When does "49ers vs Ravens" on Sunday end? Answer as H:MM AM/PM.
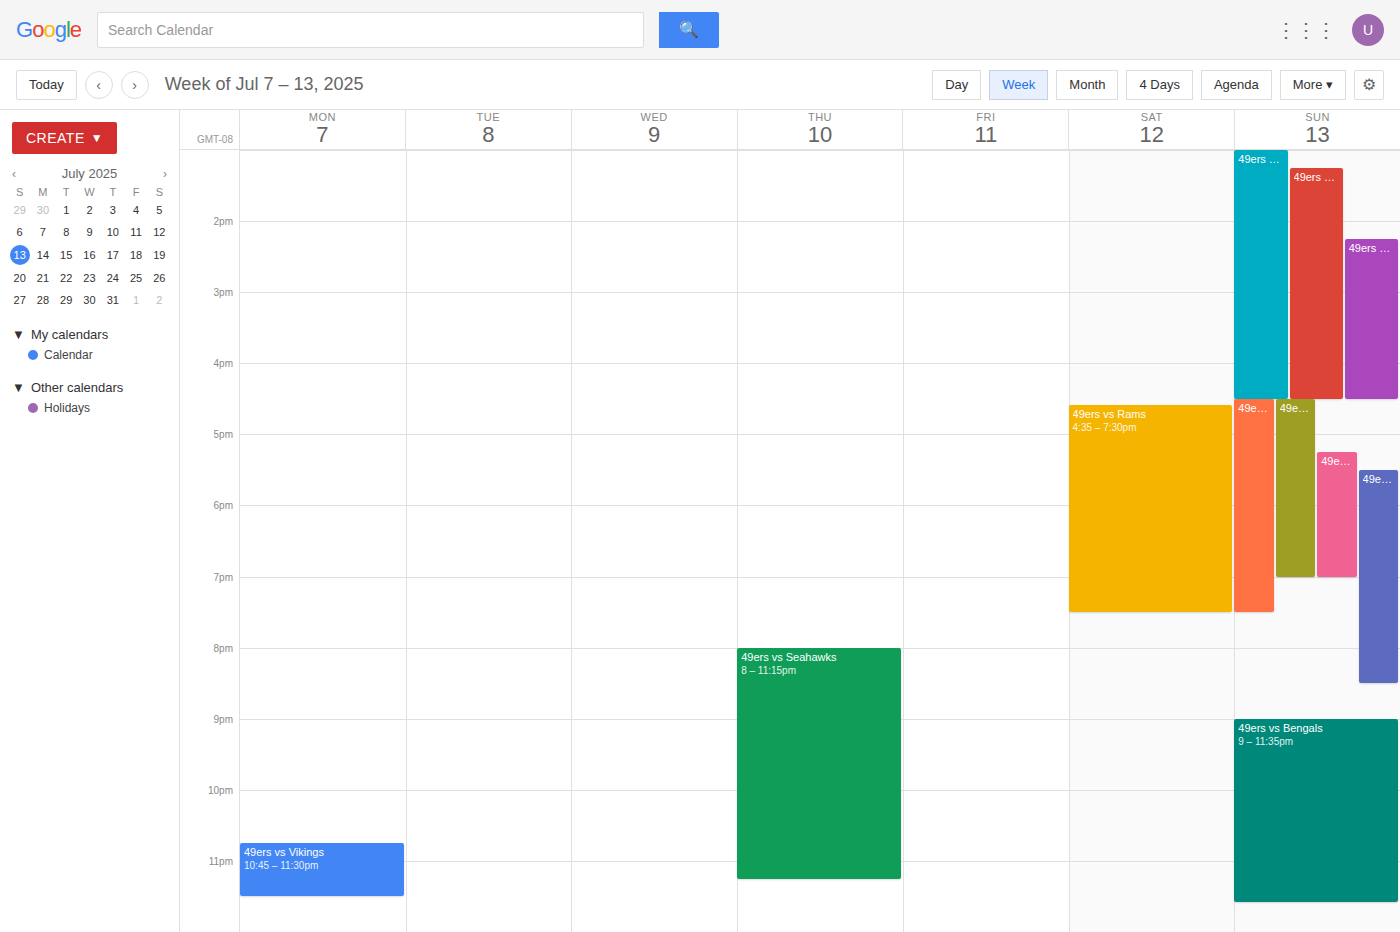
7:00 PM